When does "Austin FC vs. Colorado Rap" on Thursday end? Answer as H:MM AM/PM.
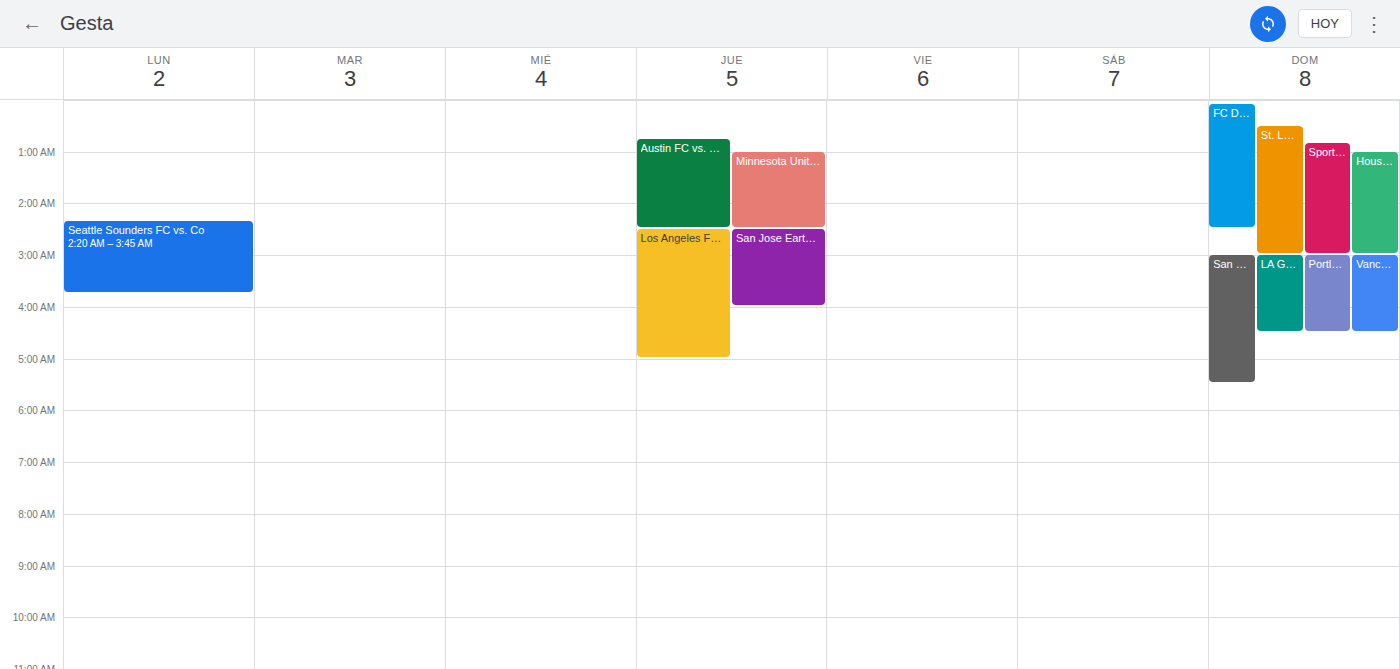
2:30 AM